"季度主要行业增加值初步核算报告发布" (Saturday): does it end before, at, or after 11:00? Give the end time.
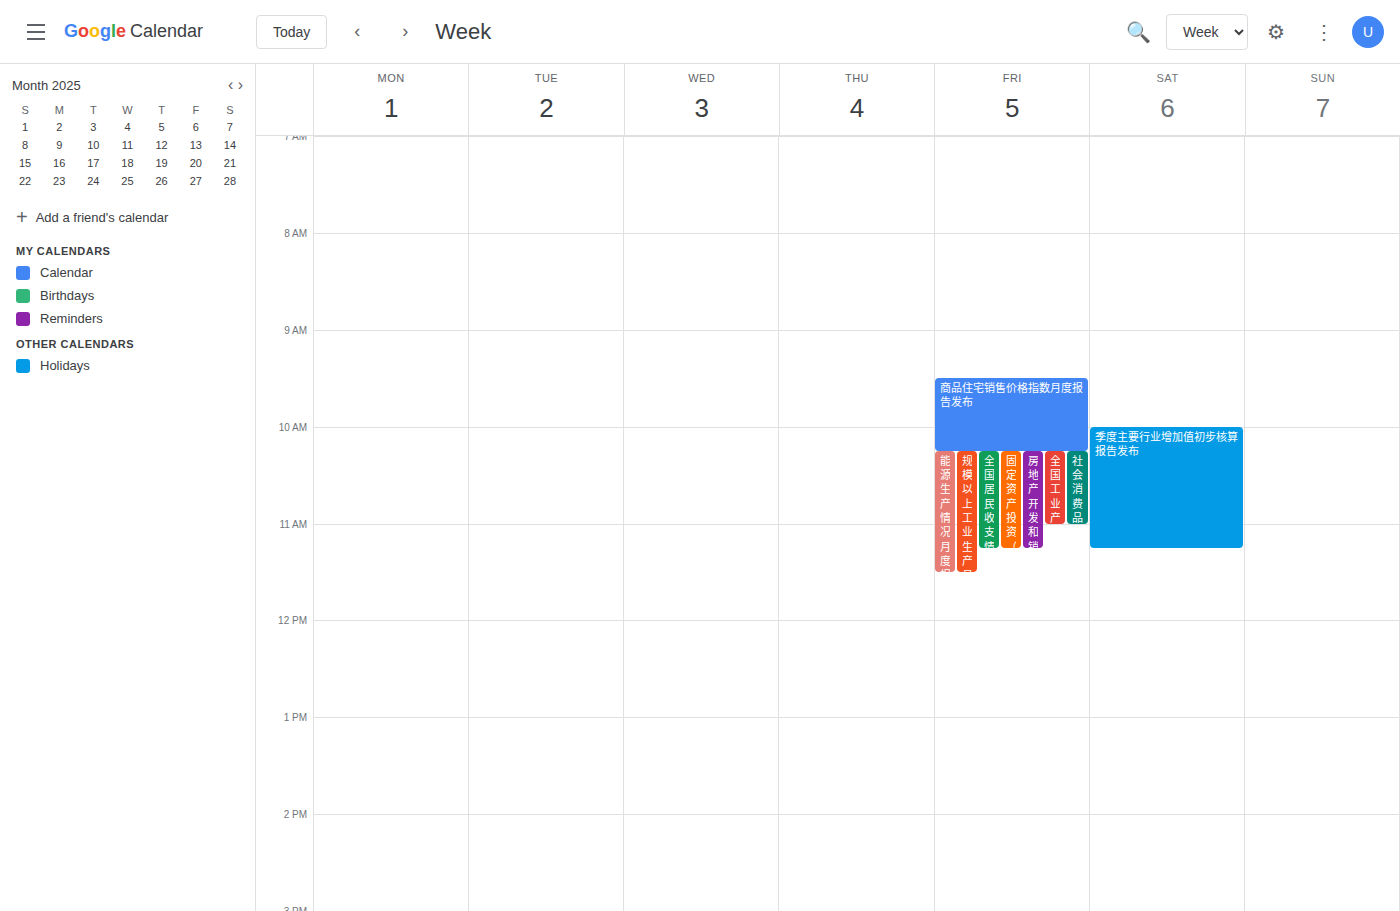
11:15 -- after 11:00, 15 minutes below the 11:00 line.